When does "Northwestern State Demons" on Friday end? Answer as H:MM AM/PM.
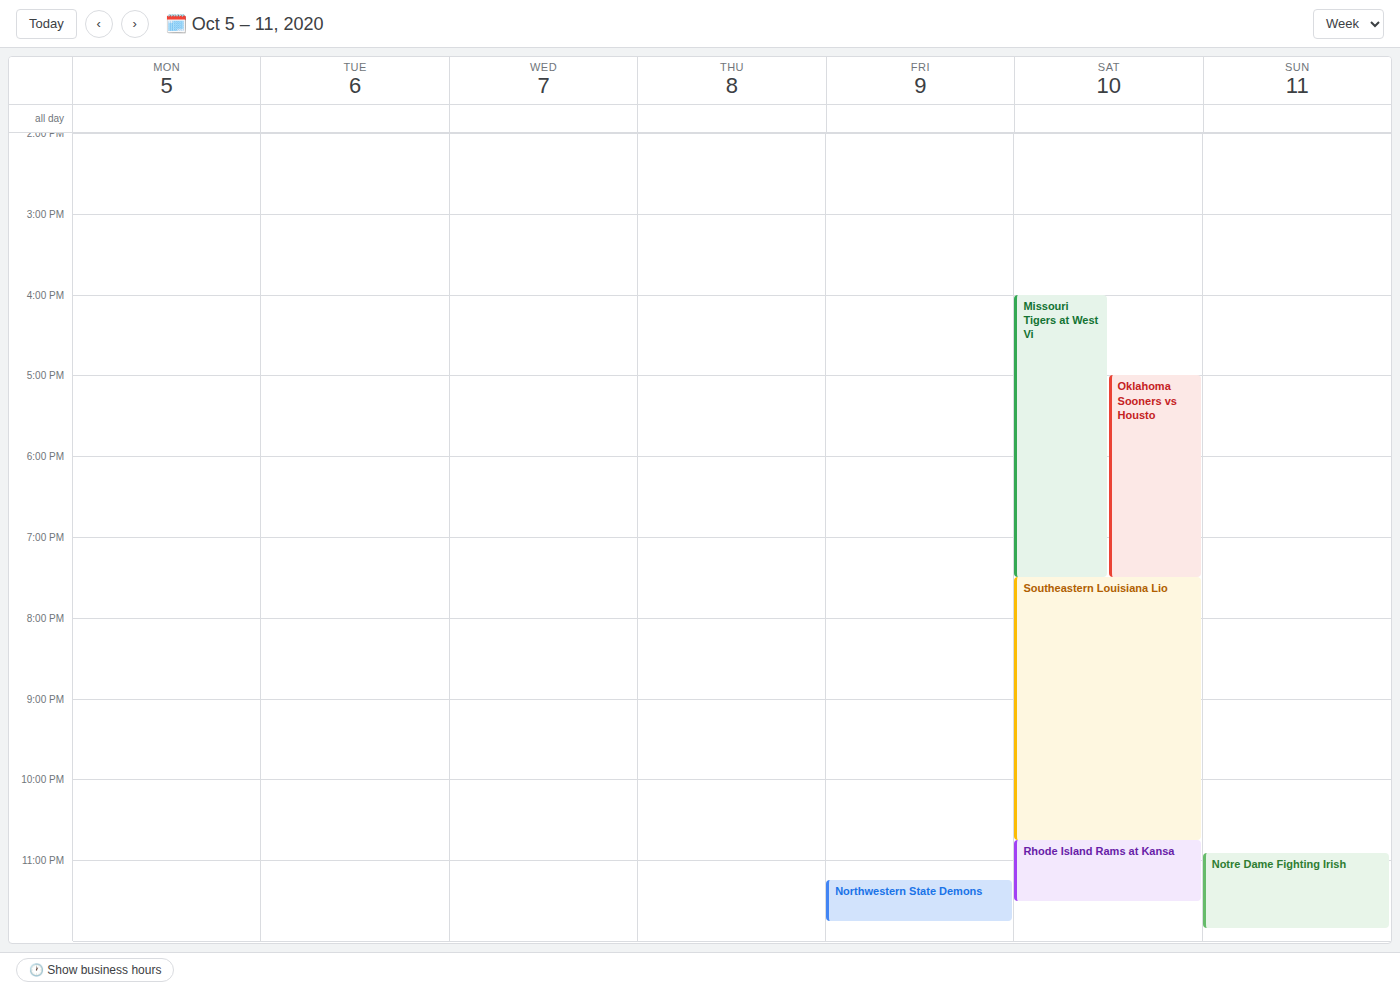
11:45 PM